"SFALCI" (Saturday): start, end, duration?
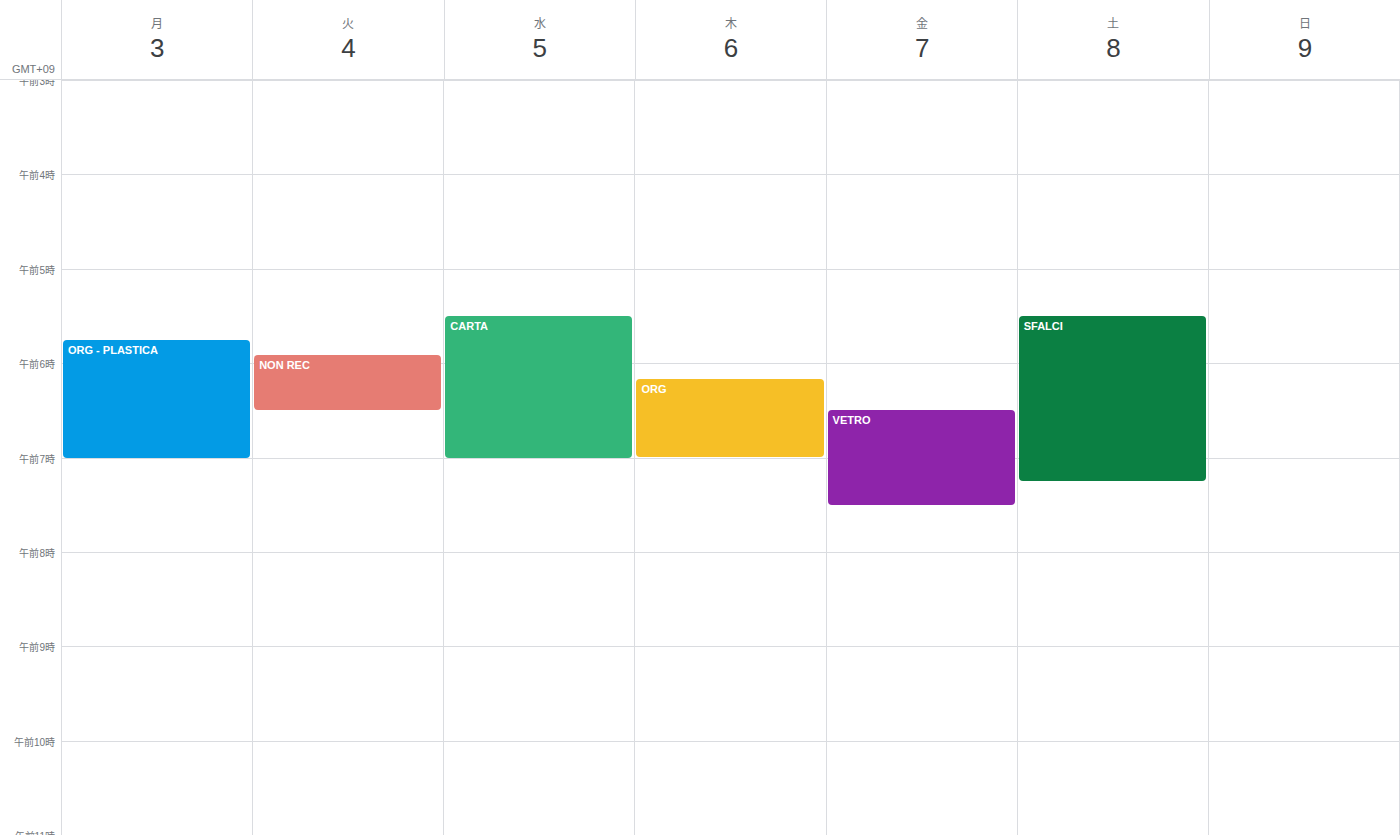
5:30 AM to 7:15 AM, 1 hour 45 minutes